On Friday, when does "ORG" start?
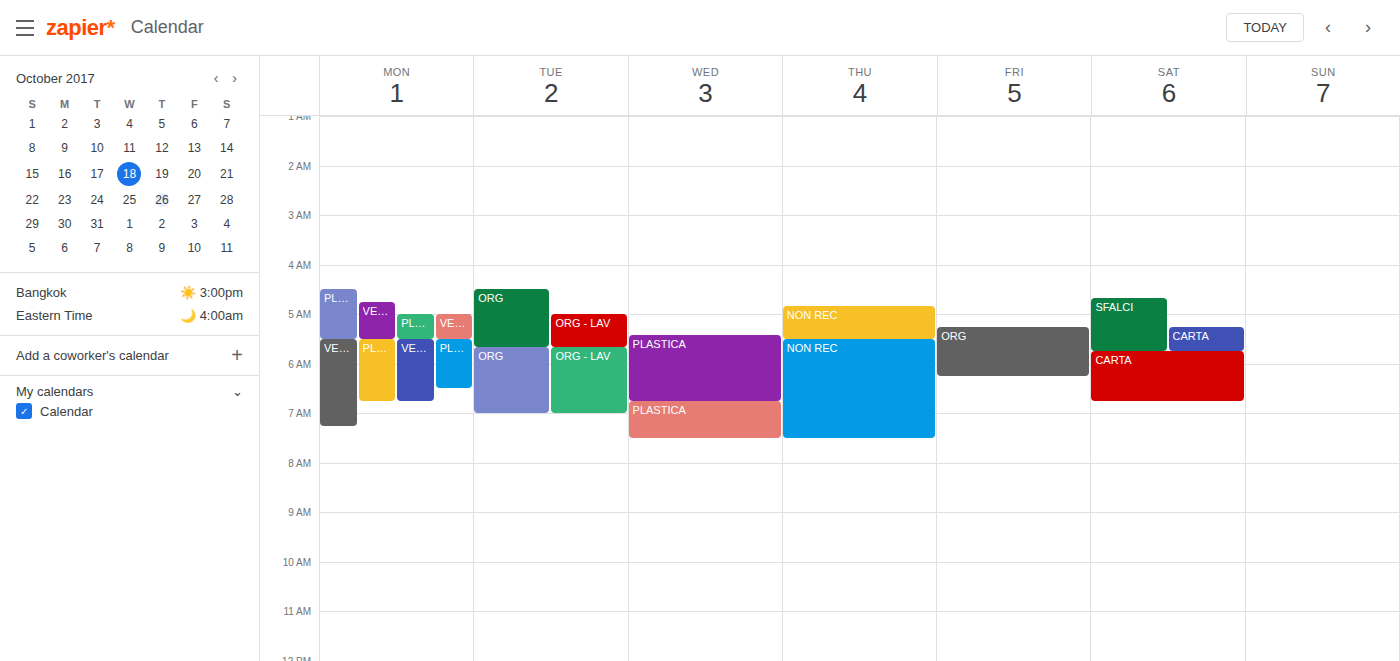
5:15 AM